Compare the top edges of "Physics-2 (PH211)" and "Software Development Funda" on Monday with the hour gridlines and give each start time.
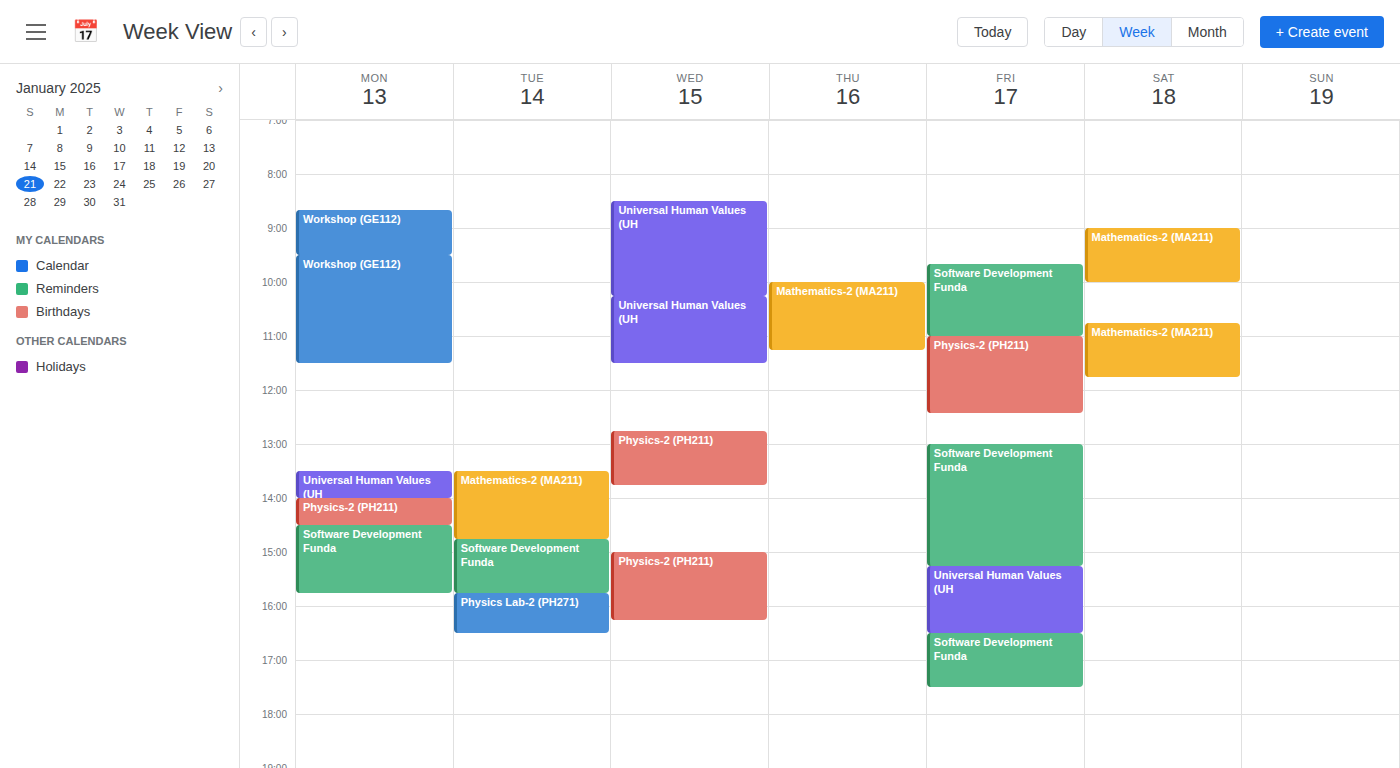
"Physics-2 (PH211)": 2:00 PM, exactly on the 2 PM line. "Software Development Funda": 2:30 PM, halfway between the 2 PM and 3 PM lines.